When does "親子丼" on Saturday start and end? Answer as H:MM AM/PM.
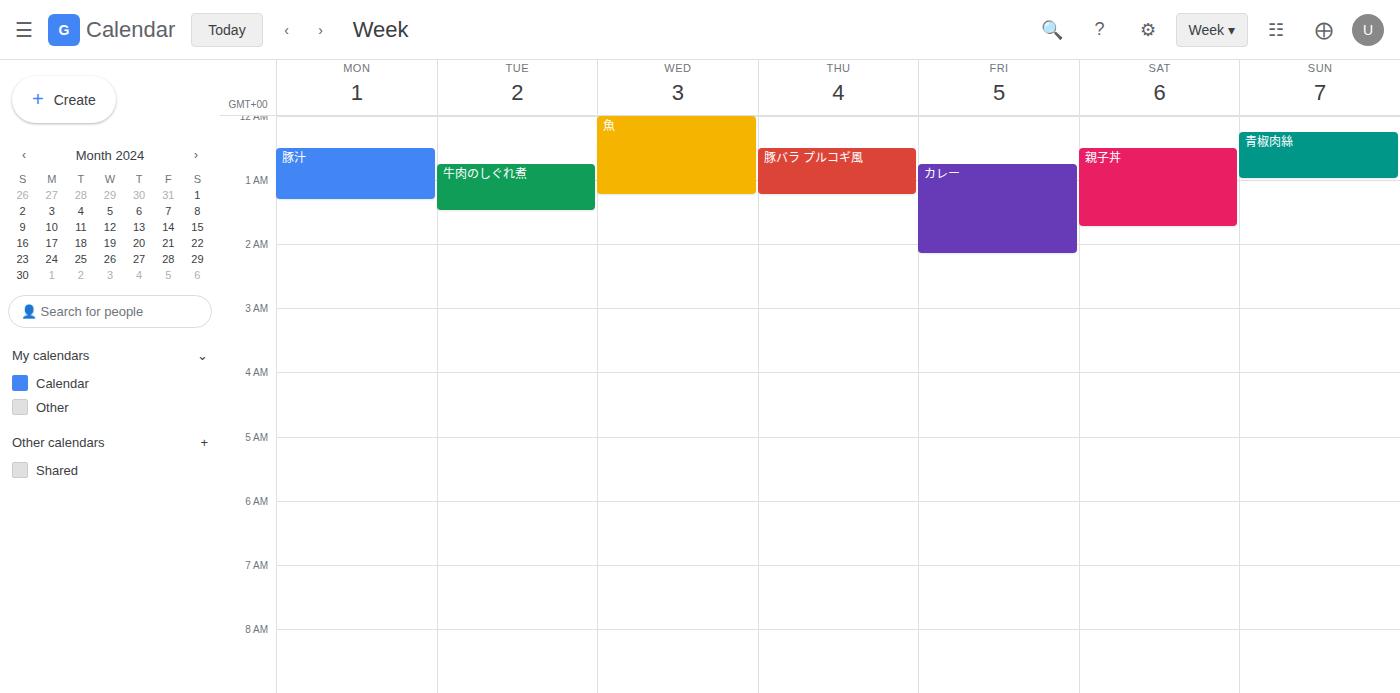
12:30 AM to 1:45 AM